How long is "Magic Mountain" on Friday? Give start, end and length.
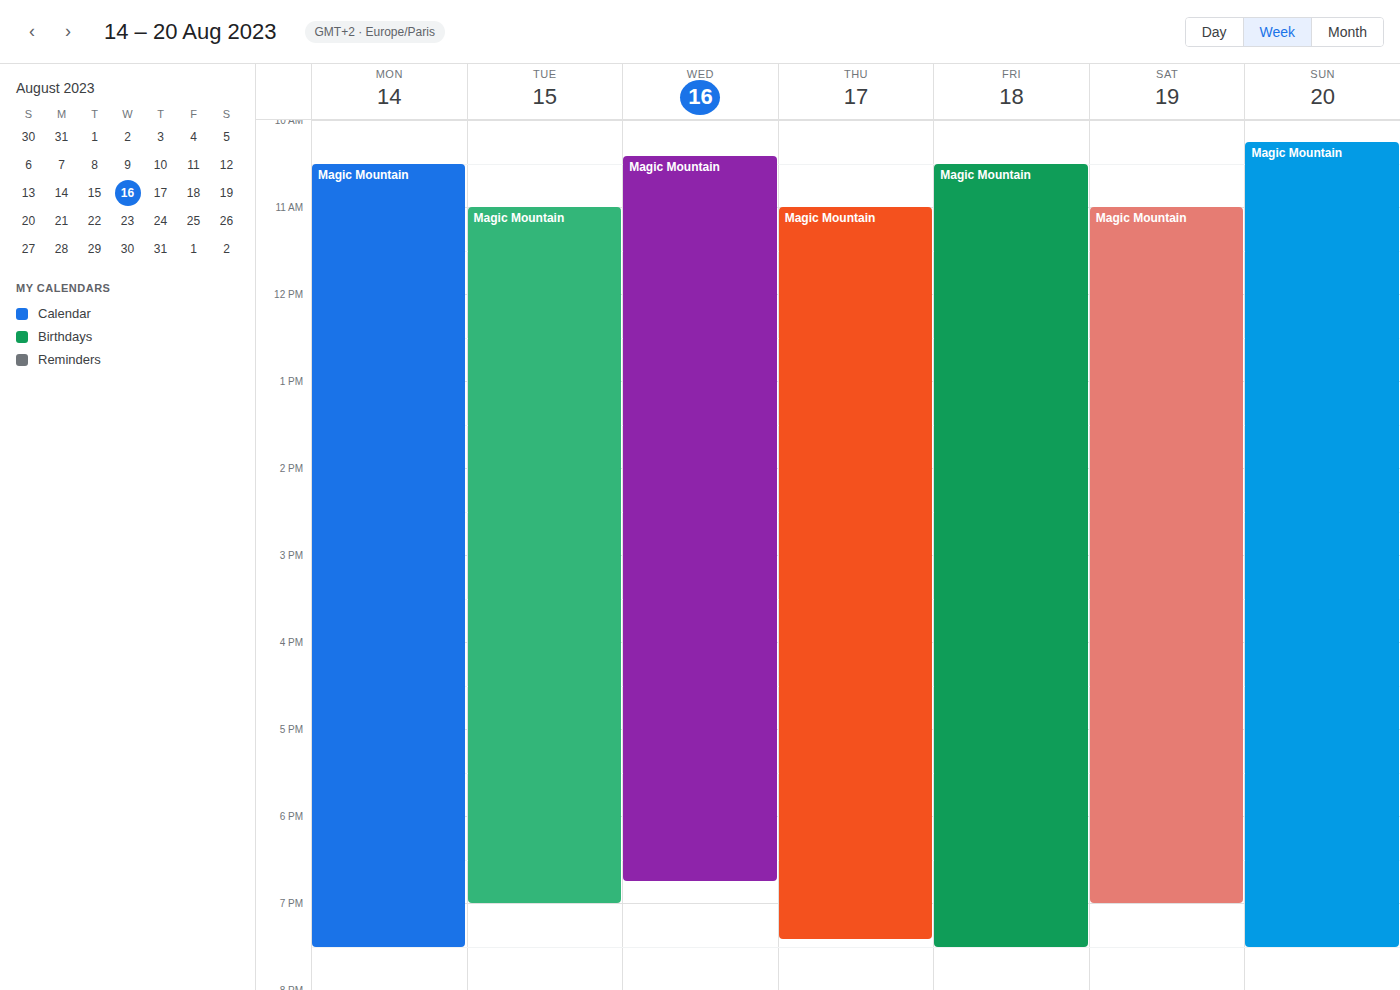
10:30 AM to 7:30 PM, 9 hours